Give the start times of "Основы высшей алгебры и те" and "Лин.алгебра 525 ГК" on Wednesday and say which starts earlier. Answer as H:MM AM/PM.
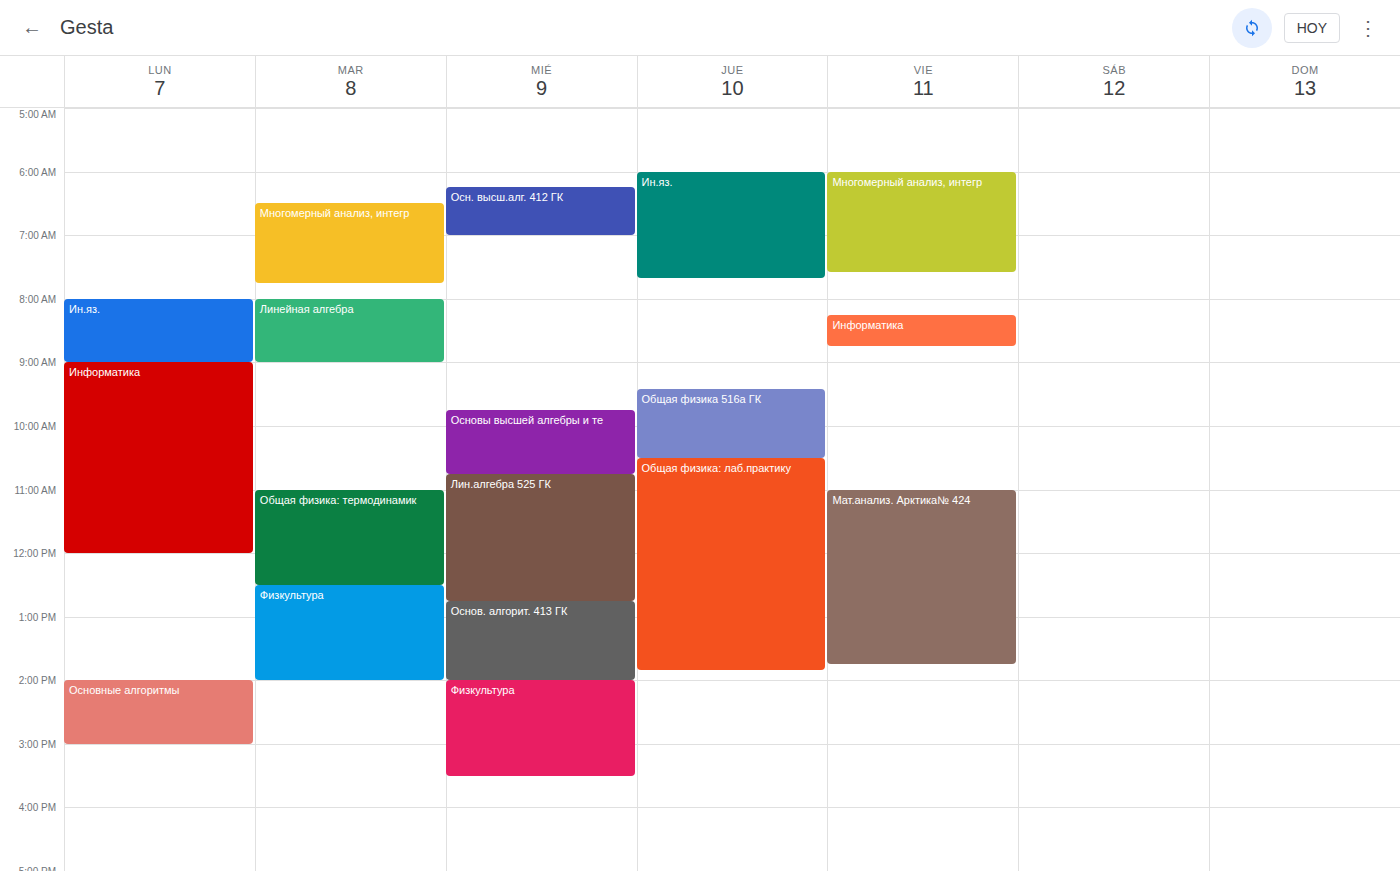
"Основы высшей алгебры и те" 9:45 AM; "Лин.алгебра 525 ГК" 10:45 AM.